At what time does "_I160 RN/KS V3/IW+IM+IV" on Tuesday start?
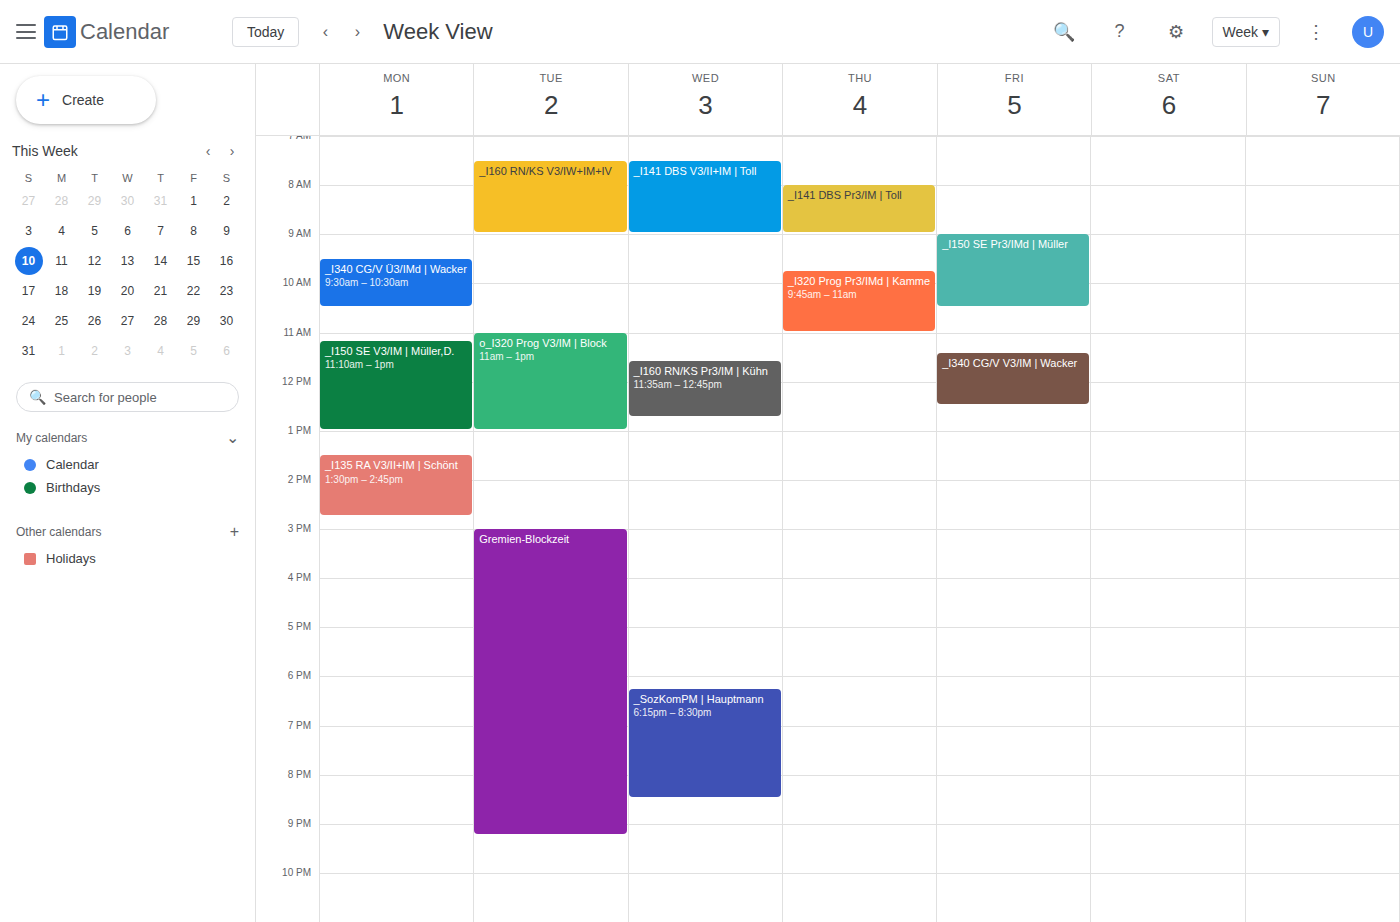
7:30 AM